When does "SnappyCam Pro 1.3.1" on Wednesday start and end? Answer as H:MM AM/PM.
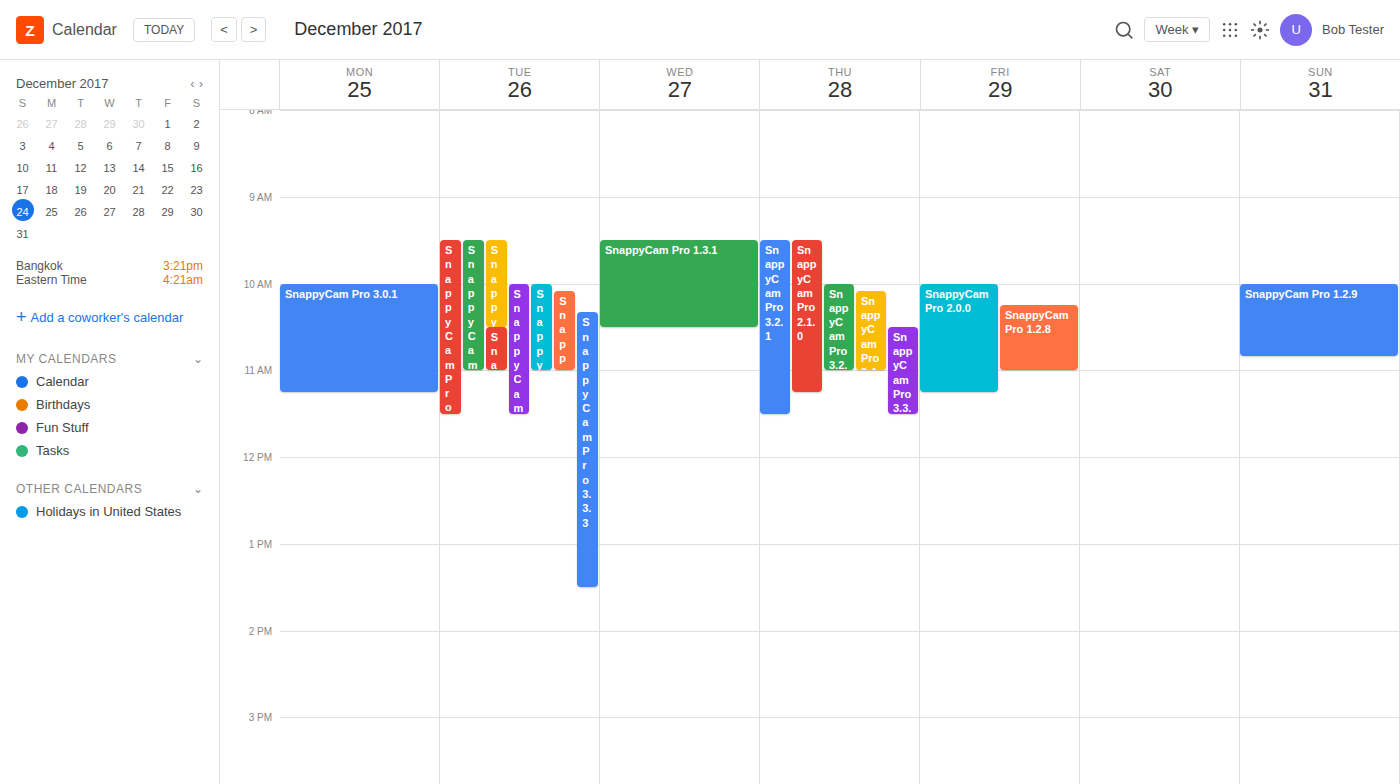
9:30 AM to 10:30 AM